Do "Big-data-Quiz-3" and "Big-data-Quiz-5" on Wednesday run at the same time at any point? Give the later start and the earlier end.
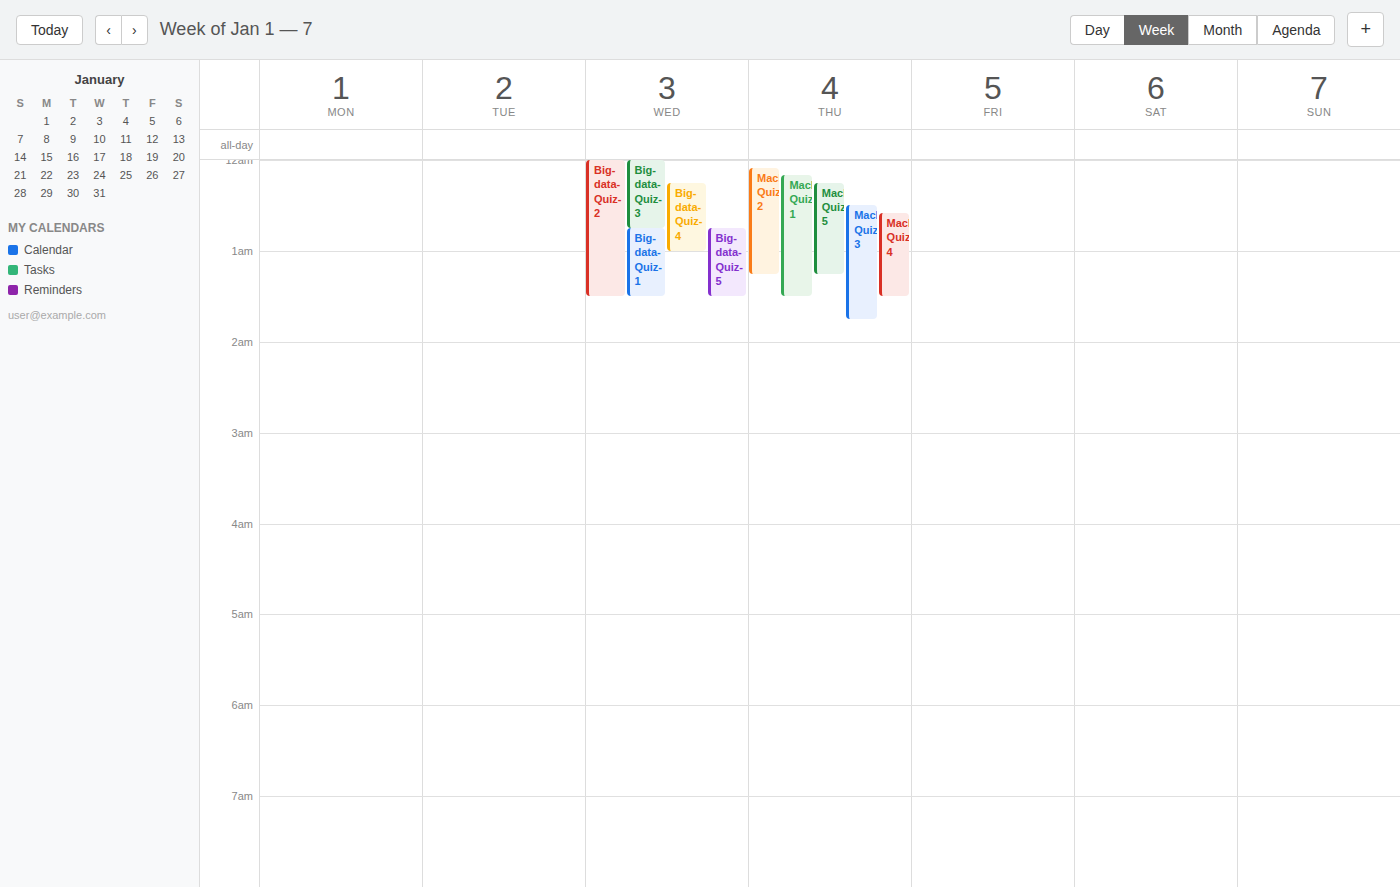
"Big-data-Quiz-3" ends at 12:45 AM, exactly when "Big-data-Quiz-5" starts -- they touch but do not overlap.